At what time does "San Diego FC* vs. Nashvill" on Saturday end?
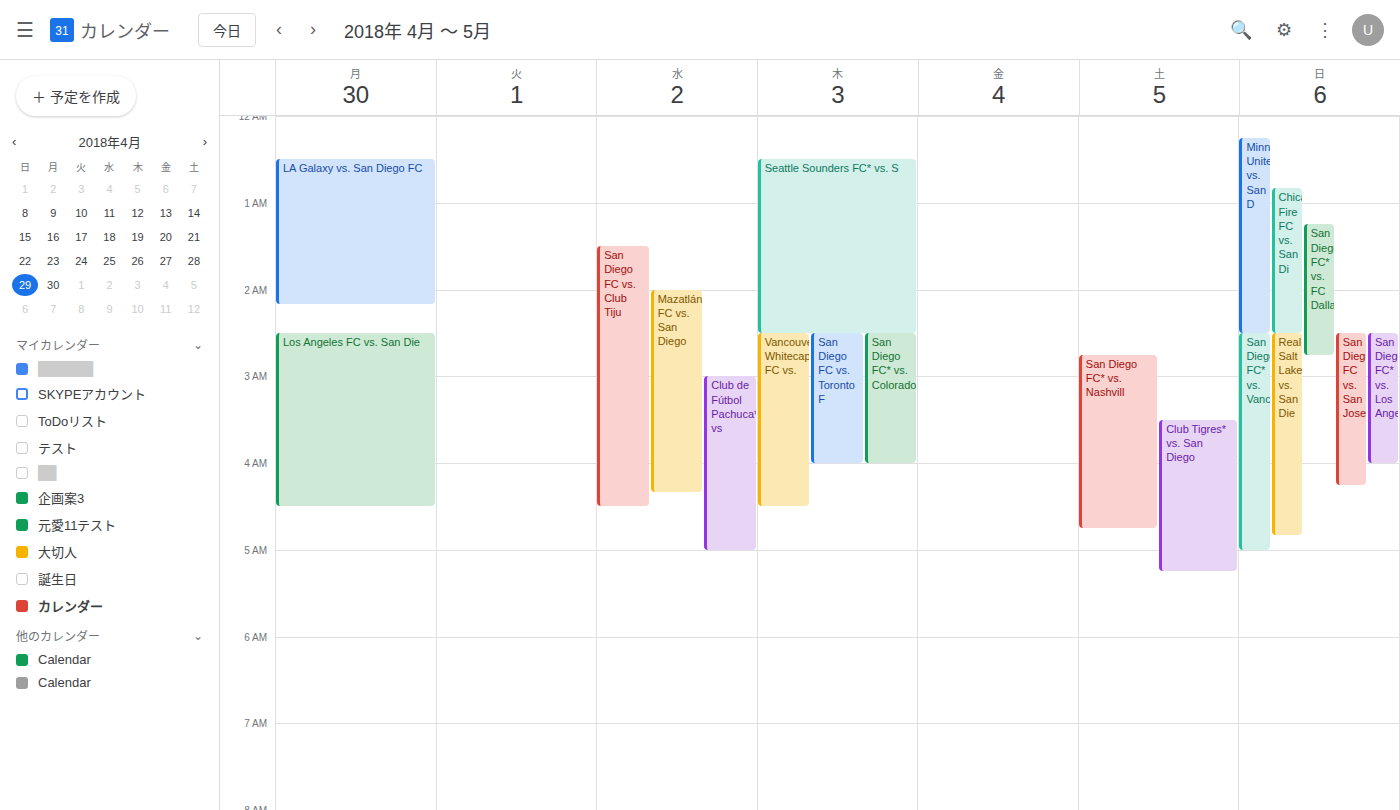
04:45